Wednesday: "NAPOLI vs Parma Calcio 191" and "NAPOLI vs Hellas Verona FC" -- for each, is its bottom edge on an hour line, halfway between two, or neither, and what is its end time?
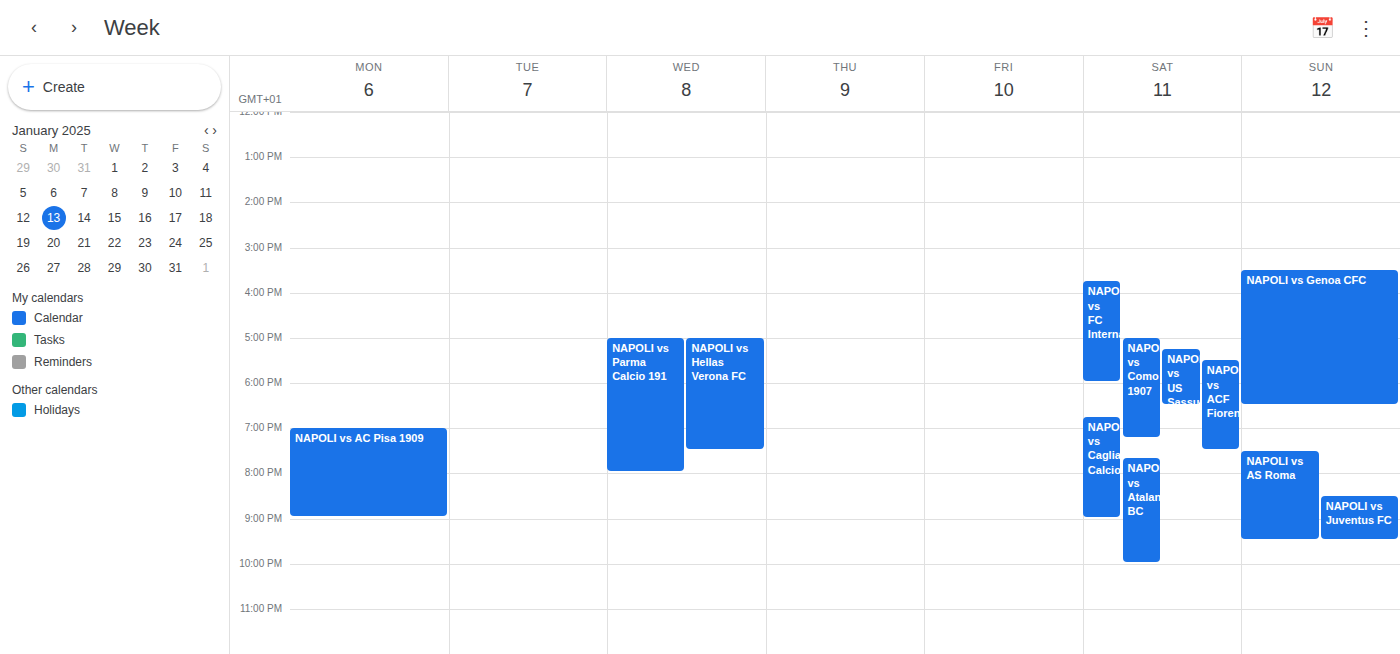
"NAPOLI vs Parma Calcio 191": 8:00 PM, exactly on the 8 PM line. "NAPOLI vs Hellas Verona FC": 7:30 PM, halfway between the 7 PM and 8 PM lines.